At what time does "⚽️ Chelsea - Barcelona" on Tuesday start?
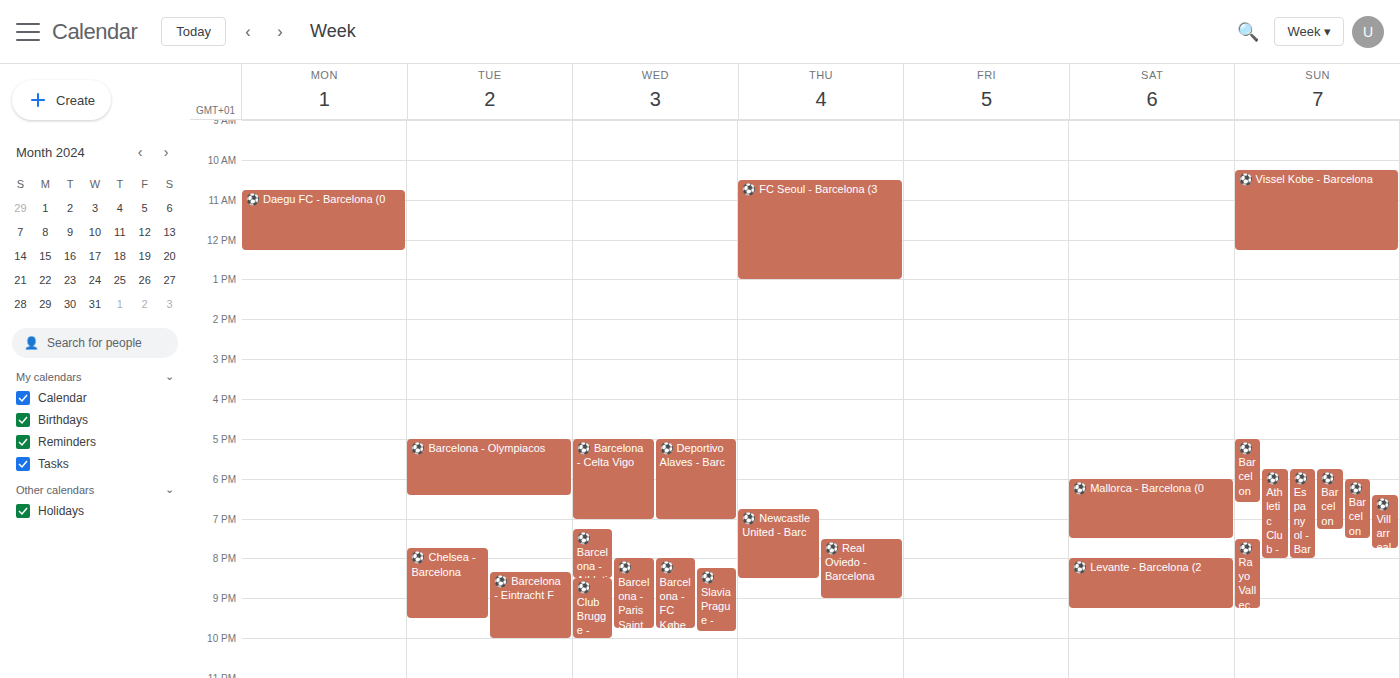
7:45 PM